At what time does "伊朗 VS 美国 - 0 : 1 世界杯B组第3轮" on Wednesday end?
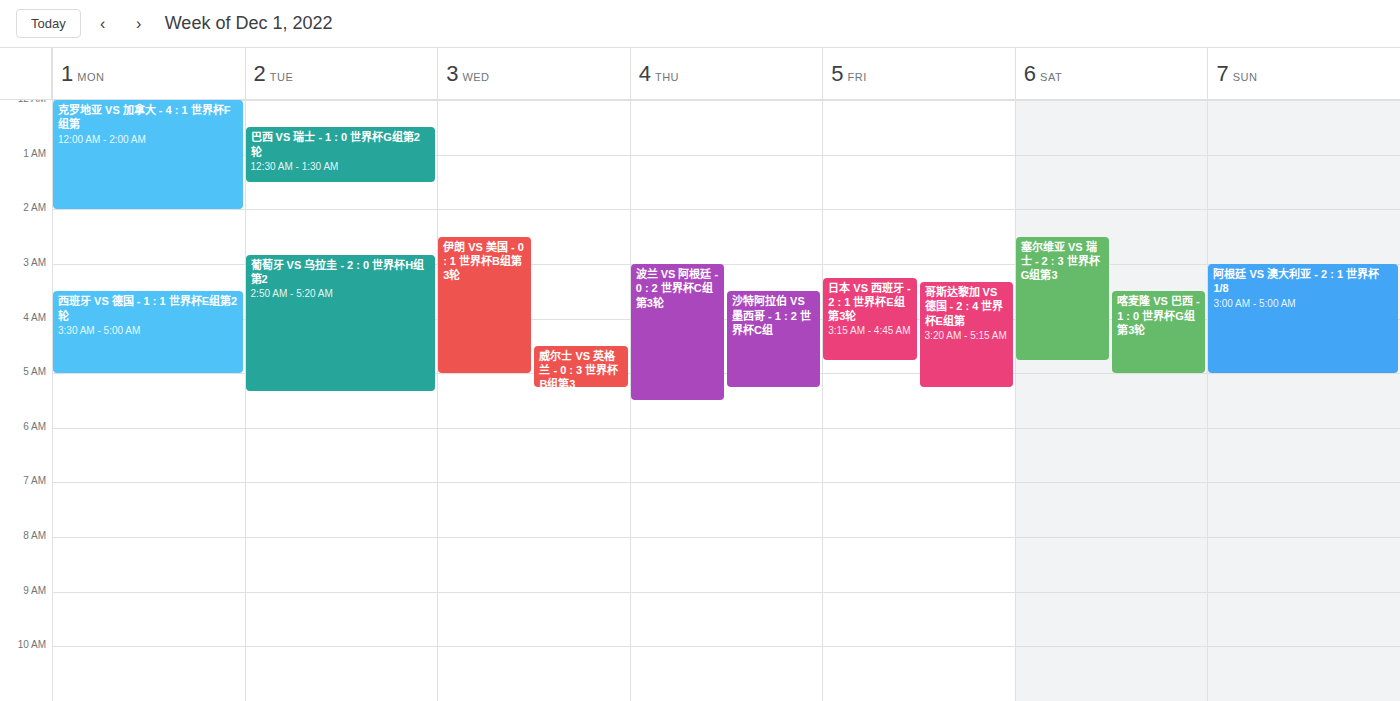
5:00 AM